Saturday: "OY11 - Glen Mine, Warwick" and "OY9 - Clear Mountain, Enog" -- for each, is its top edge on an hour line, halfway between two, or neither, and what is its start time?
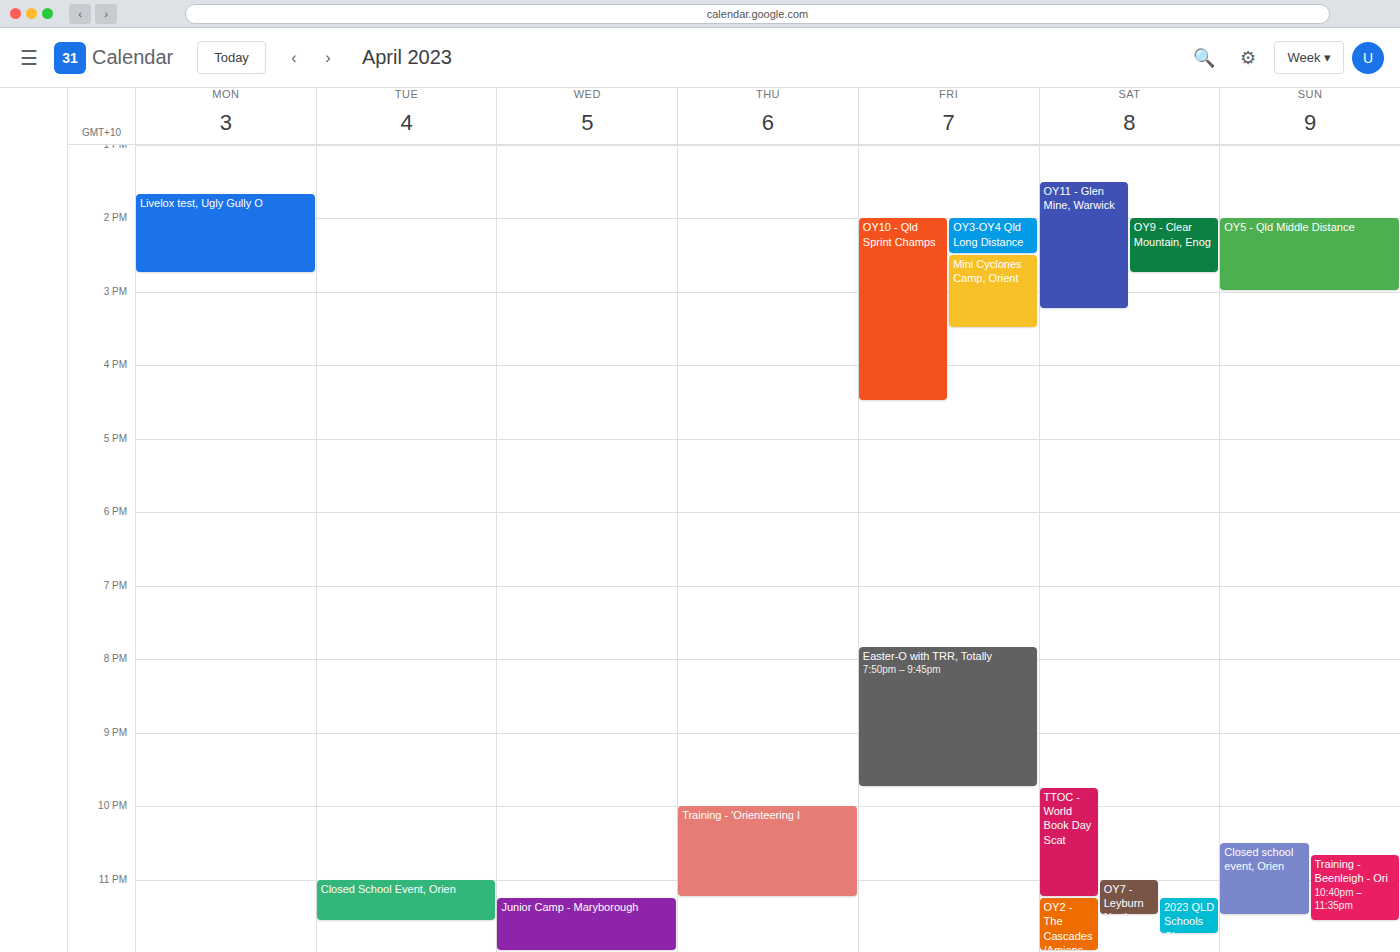
"OY11 - Glen Mine, Warwick": 1:30 PM, halfway between the 1 PM and 2 PM lines. "OY9 - Clear Mountain, Enog": 2:00 PM, exactly on the 2 PM line.